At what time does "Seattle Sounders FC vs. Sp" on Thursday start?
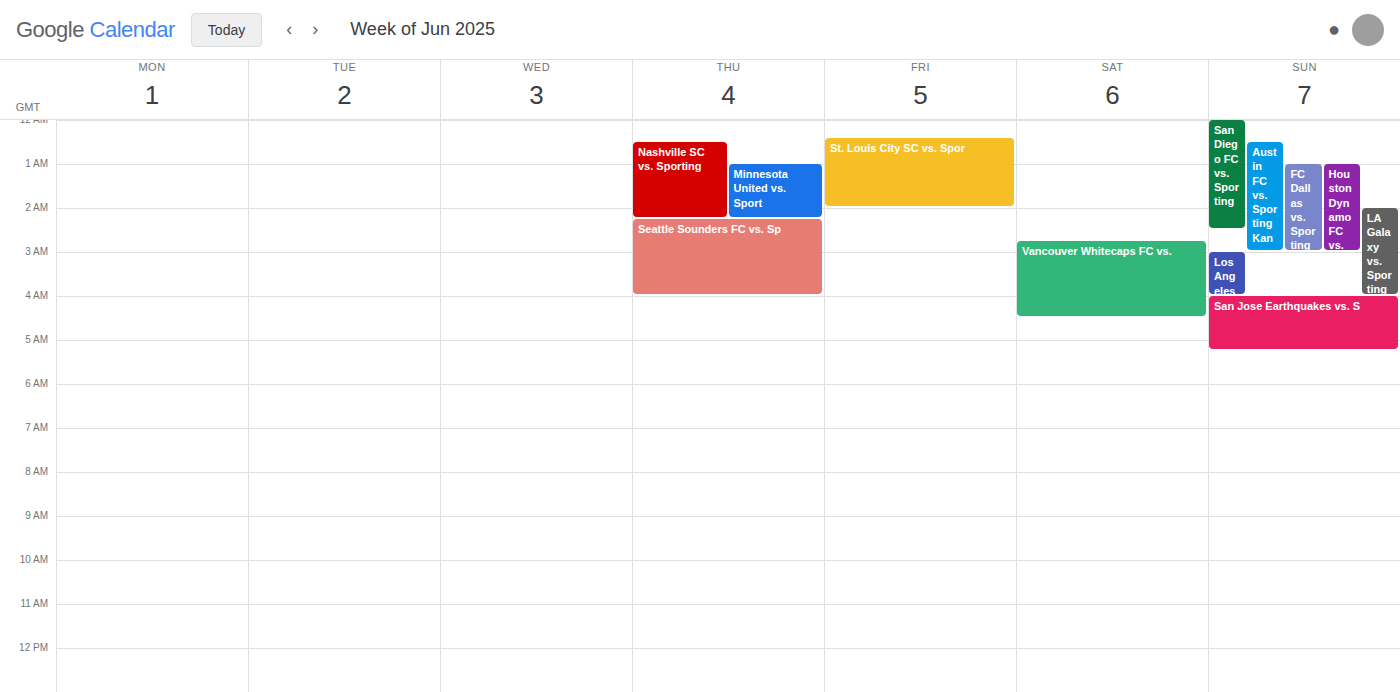
2:15 AM